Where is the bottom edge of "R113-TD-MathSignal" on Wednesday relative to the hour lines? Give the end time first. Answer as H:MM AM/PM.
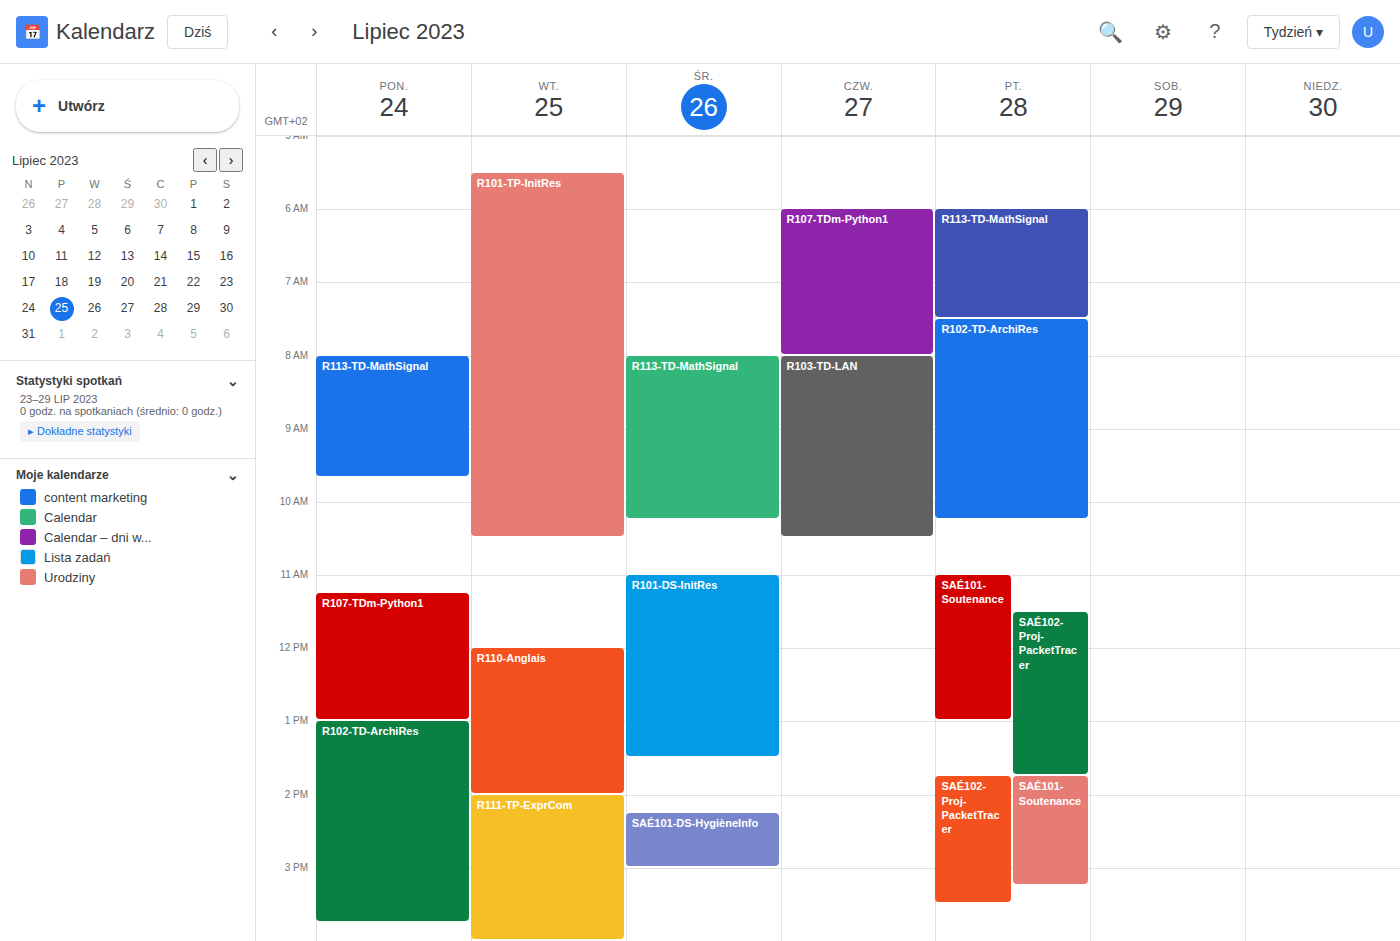
10:15 AM -- neither: a quarter of the way from the 10 AM line to the 11 AM line.